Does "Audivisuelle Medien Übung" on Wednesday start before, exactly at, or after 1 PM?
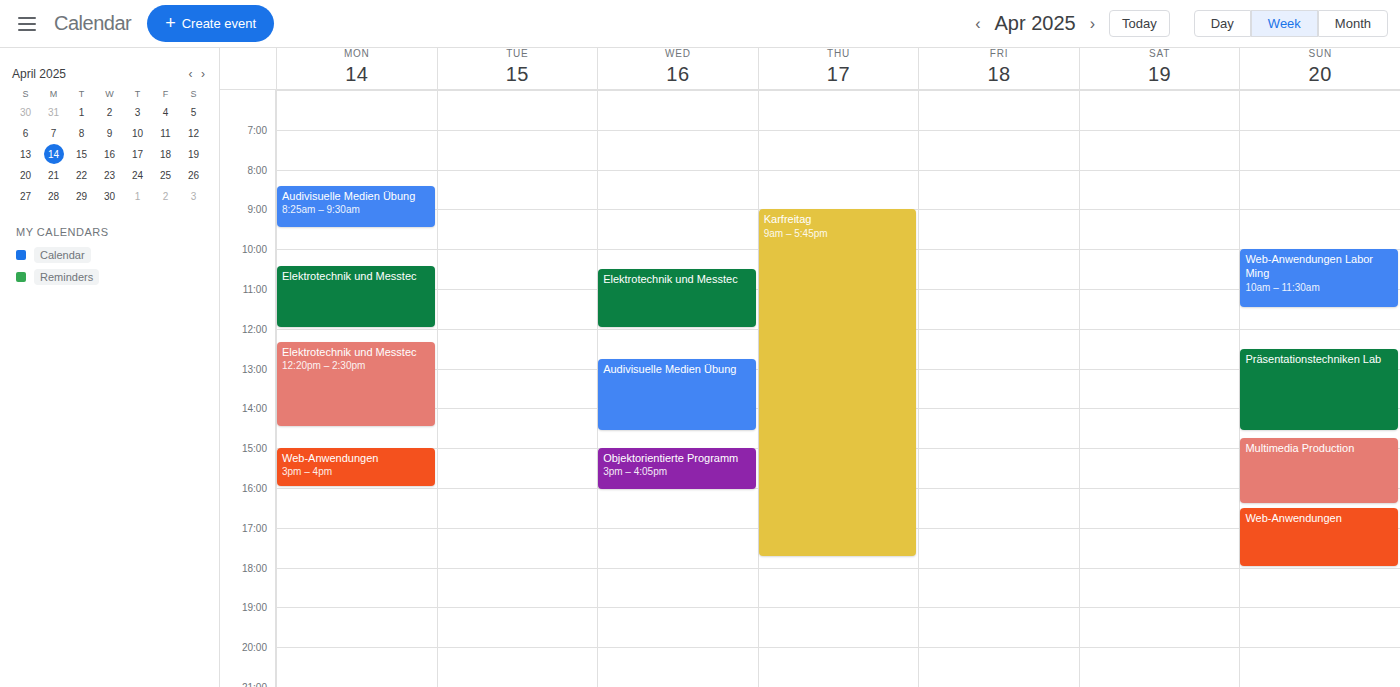
12:45 PM -- before 1 PM, 15 minutes above the 1 PM line.